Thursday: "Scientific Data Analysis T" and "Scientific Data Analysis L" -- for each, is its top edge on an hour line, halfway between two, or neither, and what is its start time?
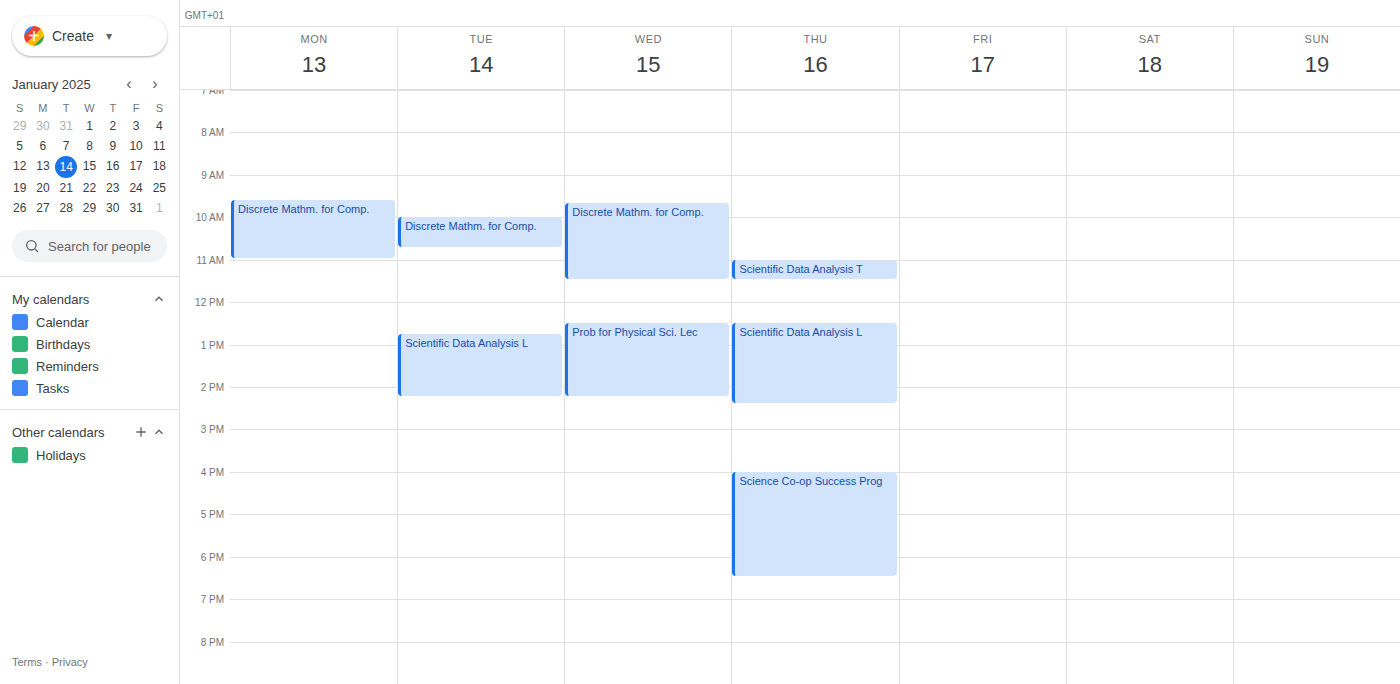
"Scientific Data Analysis T": 11:00 AM, exactly on the 11 AM line. "Scientific Data Analysis L": 12:30 PM, halfway between the 12 PM and 1 PM lines.